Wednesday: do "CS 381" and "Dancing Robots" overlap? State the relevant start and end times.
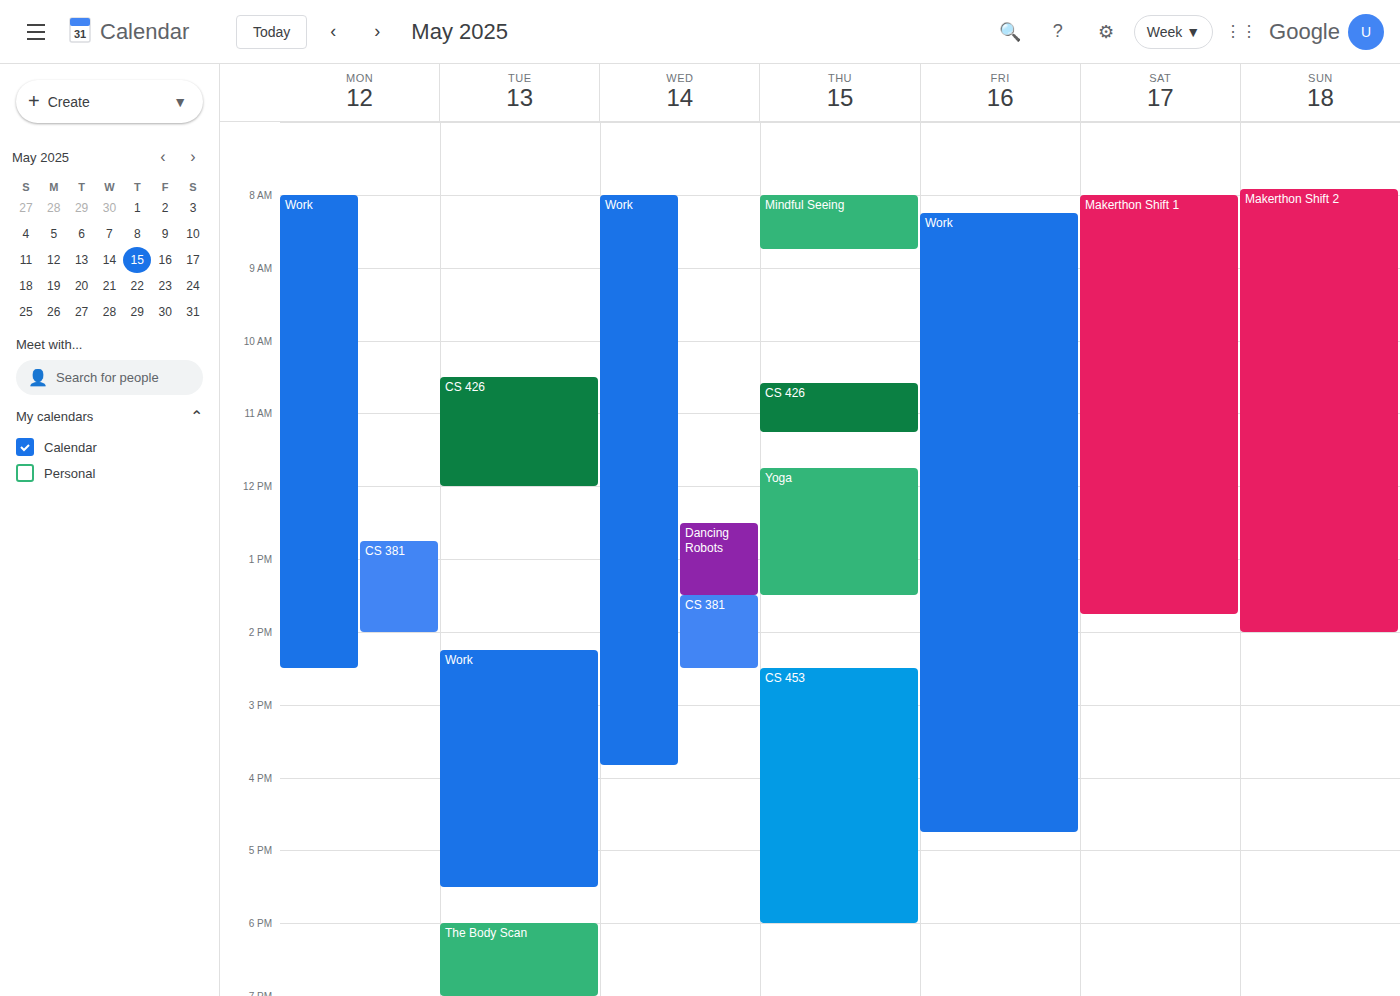
"Dancing Robots" ends at 1:30 PM, exactly when "CS 381" starts -- they touch but do not overlap.